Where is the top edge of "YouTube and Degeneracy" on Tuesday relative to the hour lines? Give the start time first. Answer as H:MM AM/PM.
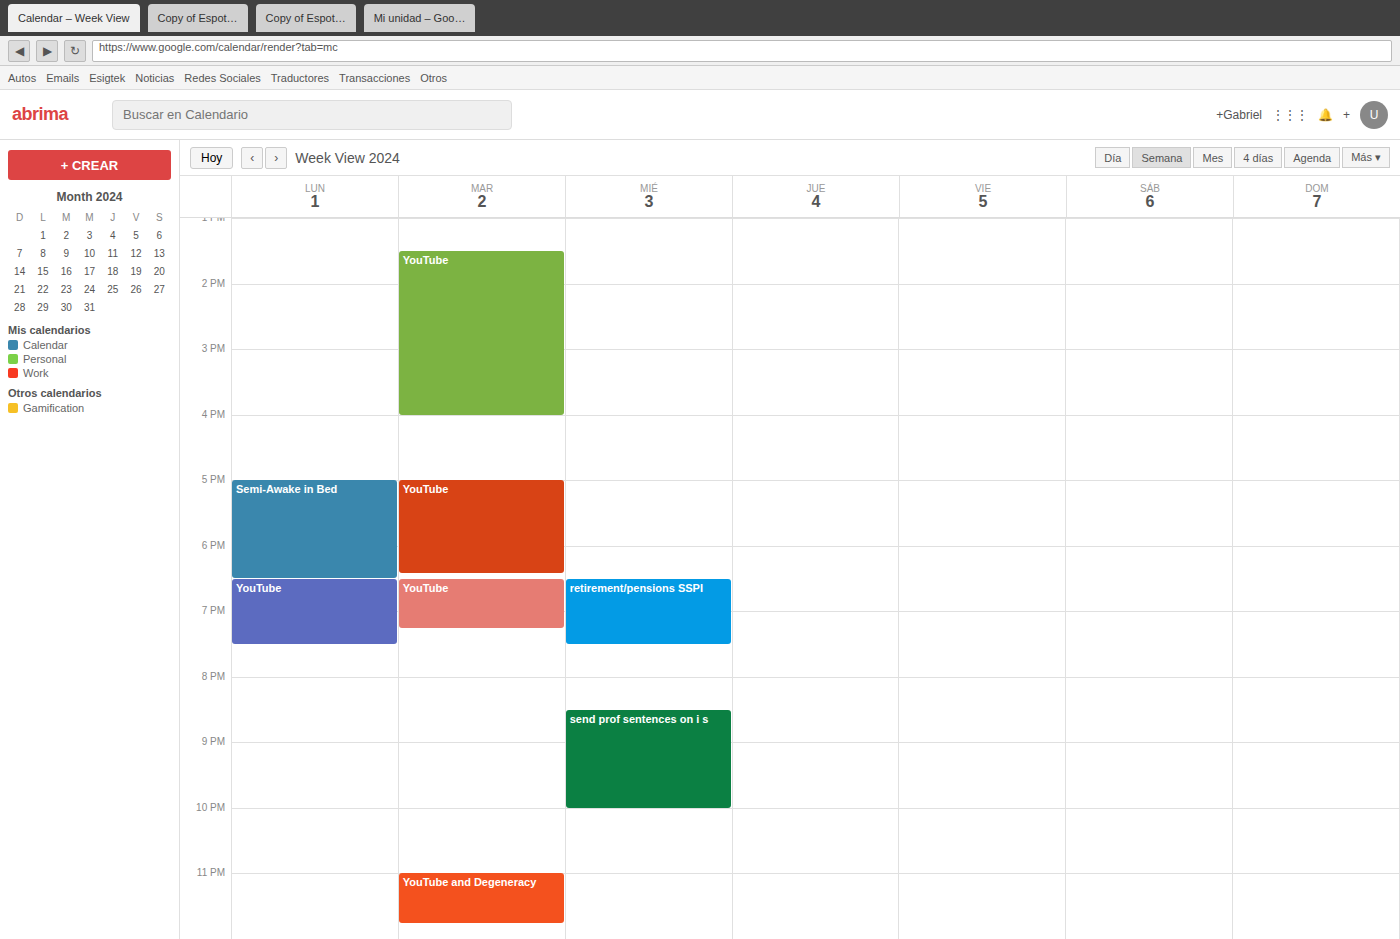
11:00 PM -- exactly on the 11 PM line.